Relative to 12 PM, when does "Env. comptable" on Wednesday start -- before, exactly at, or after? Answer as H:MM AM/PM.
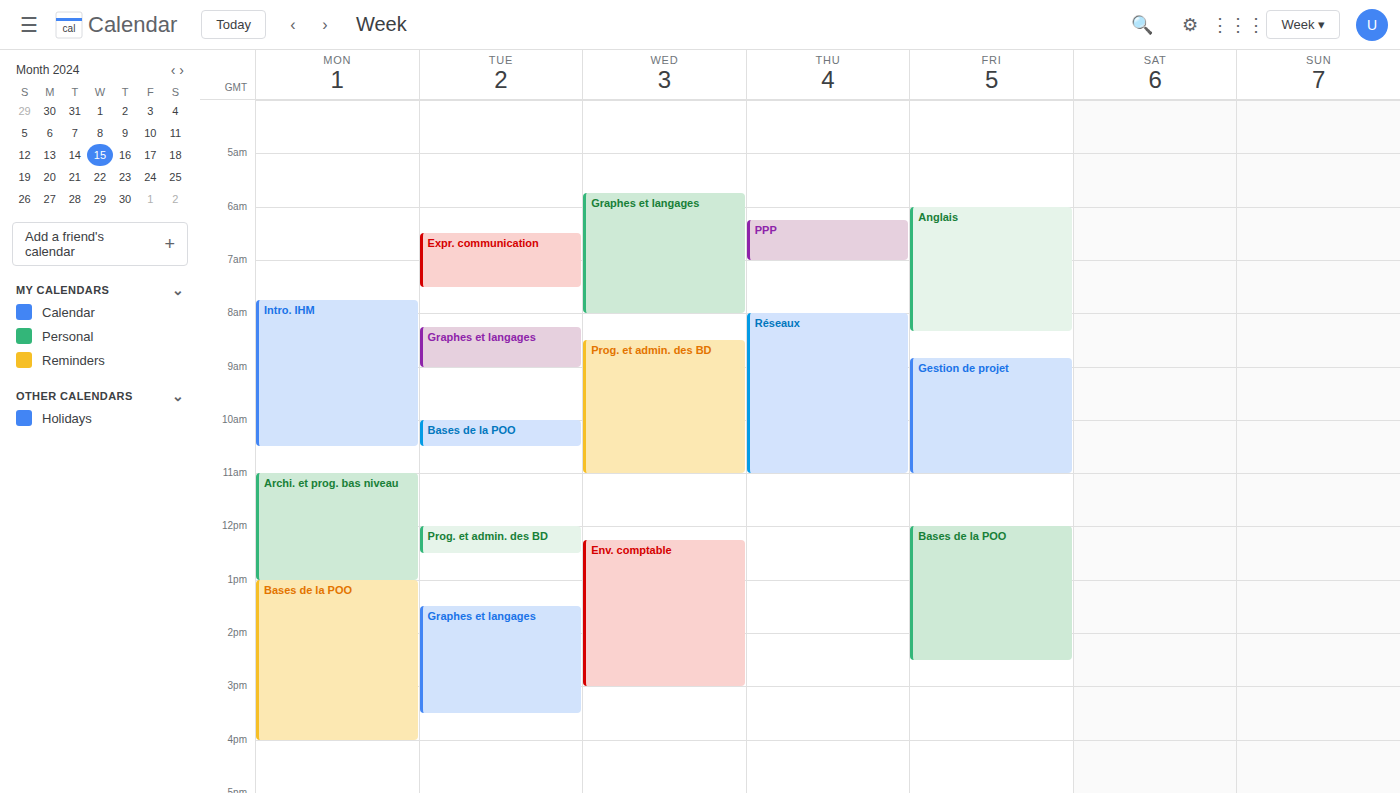
12:15 PM -- after 12 PM, 15 minutes below the 12 PM line.